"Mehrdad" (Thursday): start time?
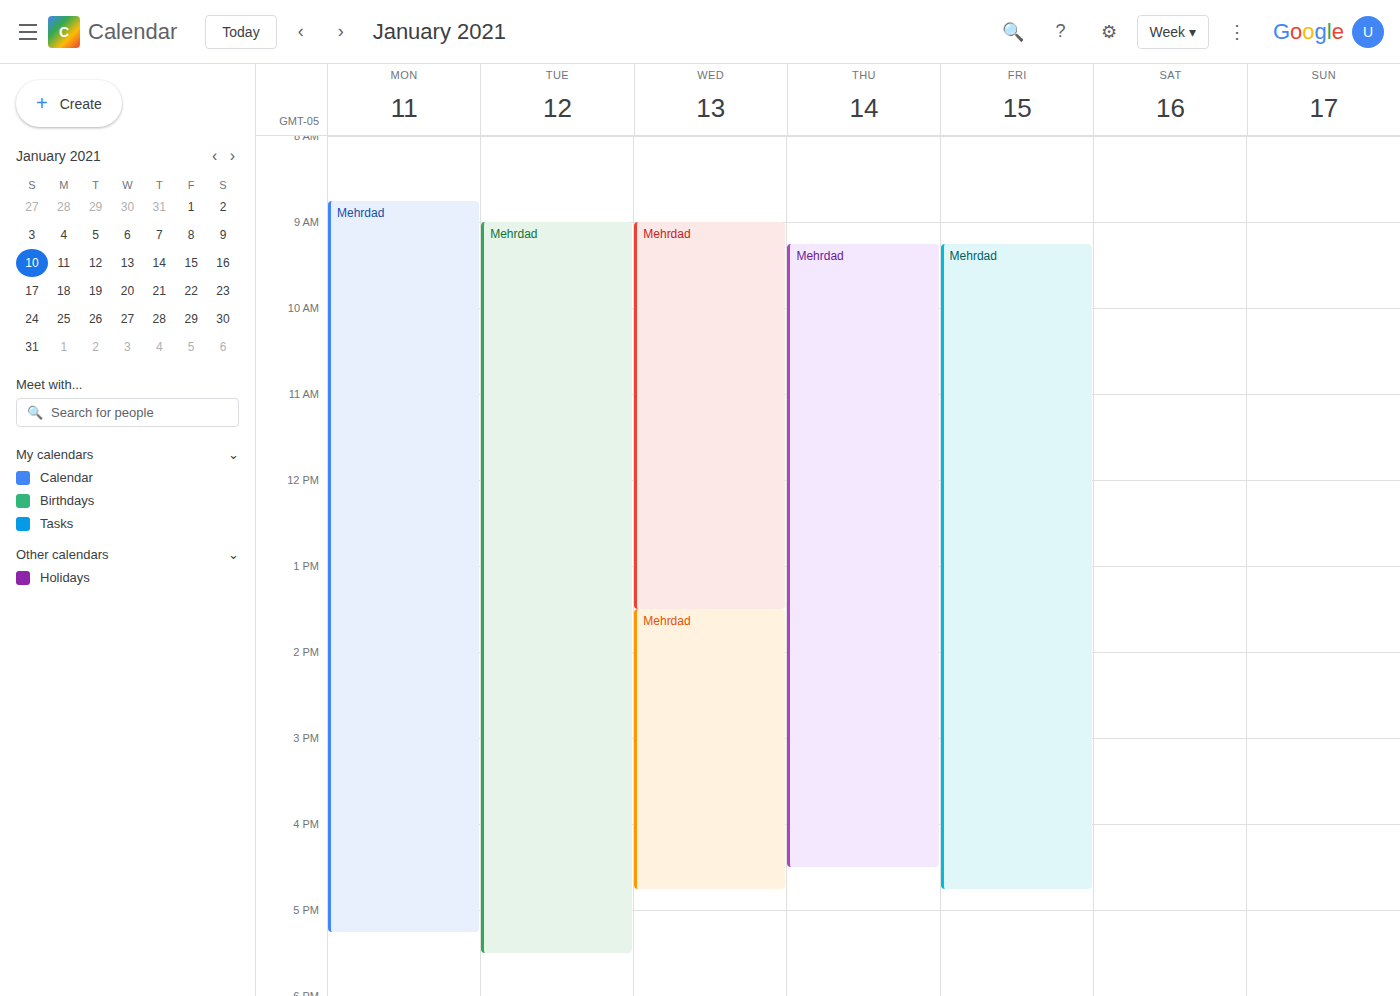
9:15 AM